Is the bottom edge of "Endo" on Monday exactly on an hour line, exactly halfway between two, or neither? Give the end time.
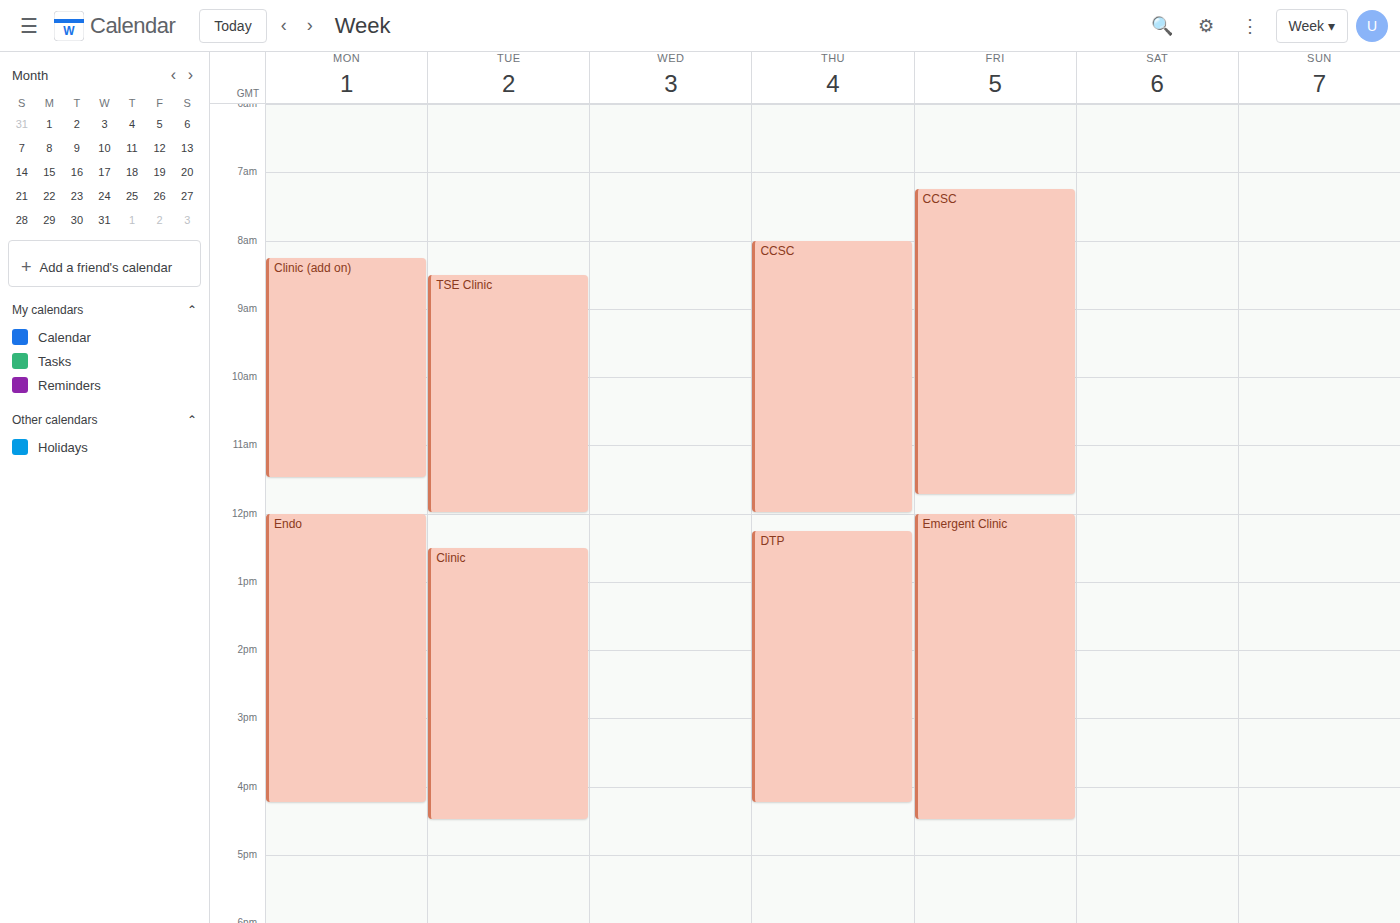
4:15 PM -- neither: a quarter of the way from the 4 PM line to the 5 PM line.